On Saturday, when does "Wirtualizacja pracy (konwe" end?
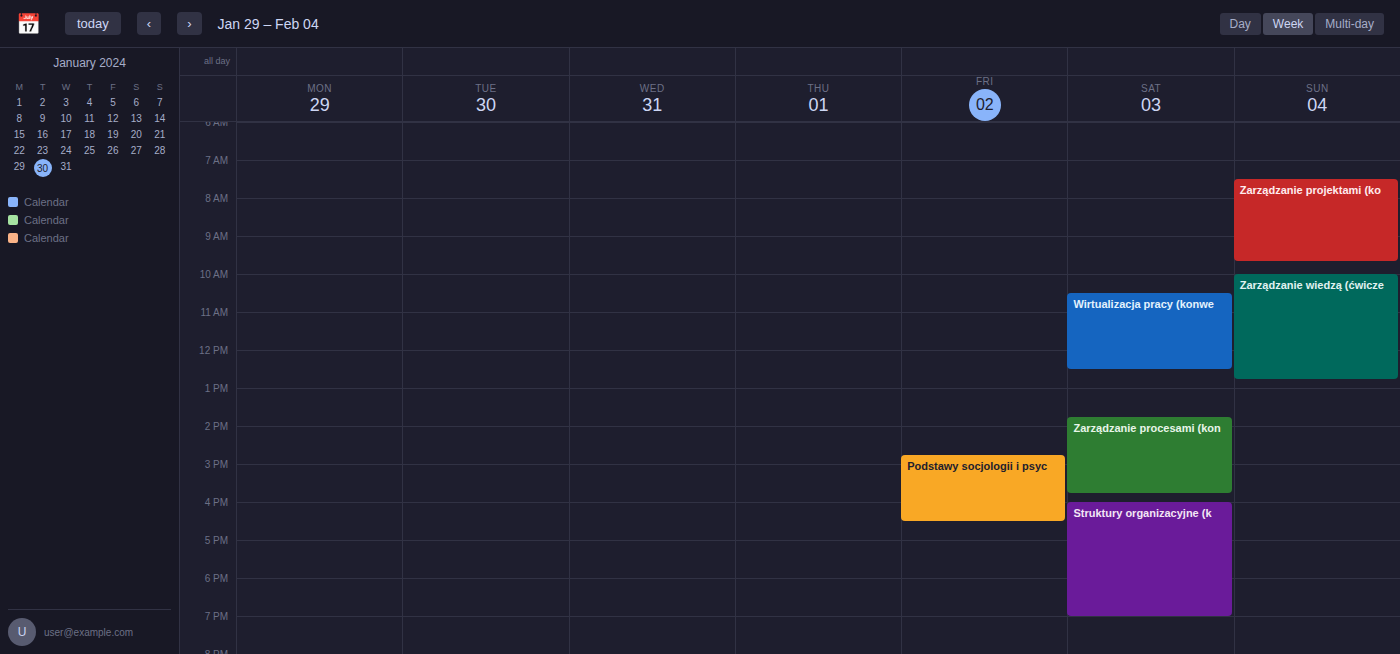
12:30